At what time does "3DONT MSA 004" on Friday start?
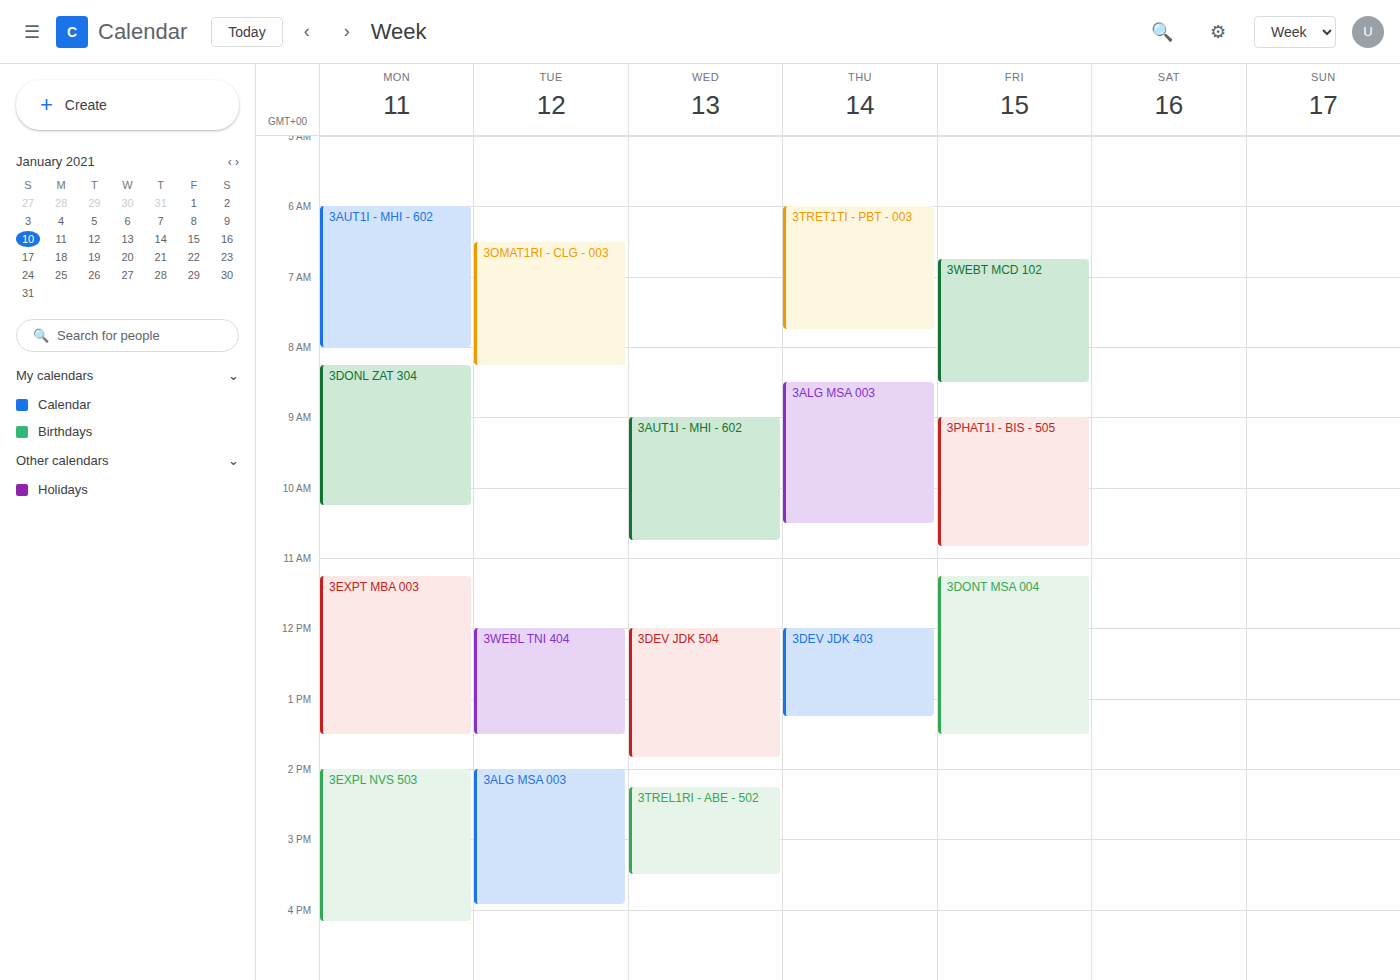
11:15 AM